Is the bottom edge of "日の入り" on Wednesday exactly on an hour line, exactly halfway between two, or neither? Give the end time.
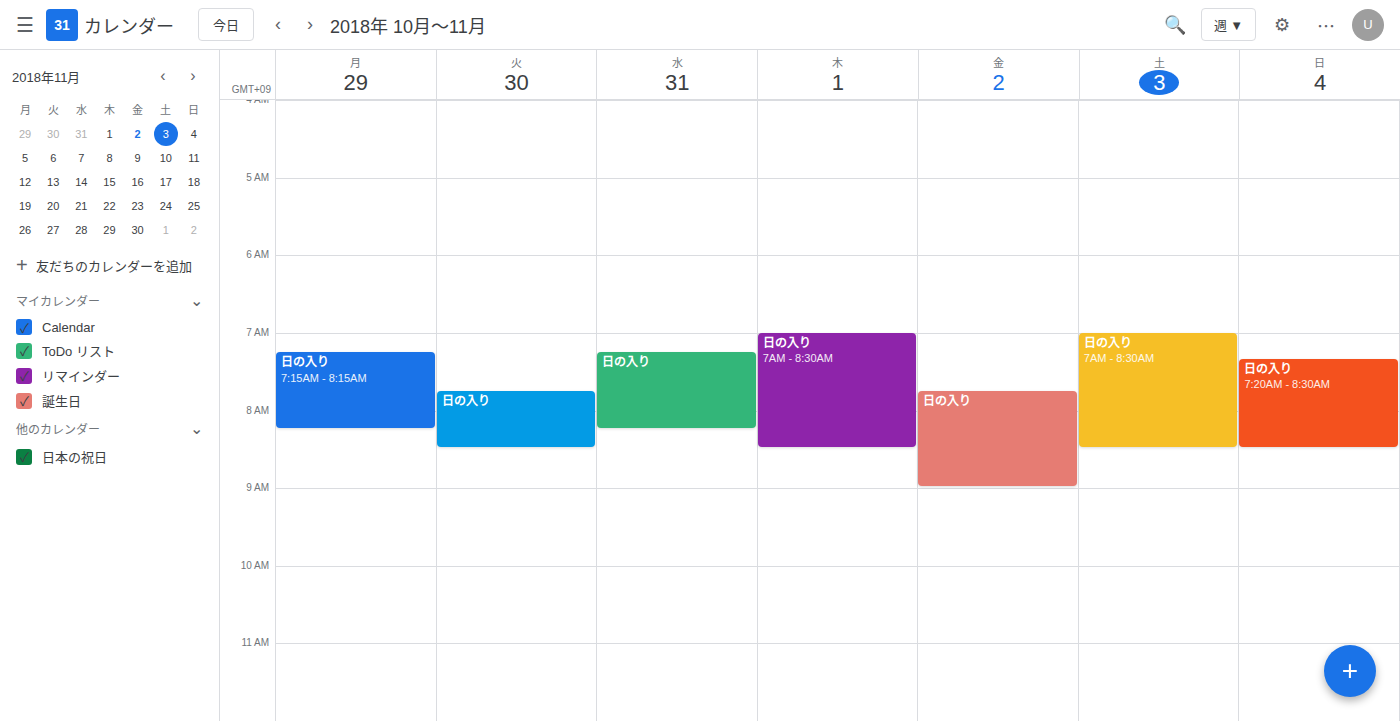
8:15 AM -- neither: a quarter of the way from the 8 AM line to the 9 AM line.